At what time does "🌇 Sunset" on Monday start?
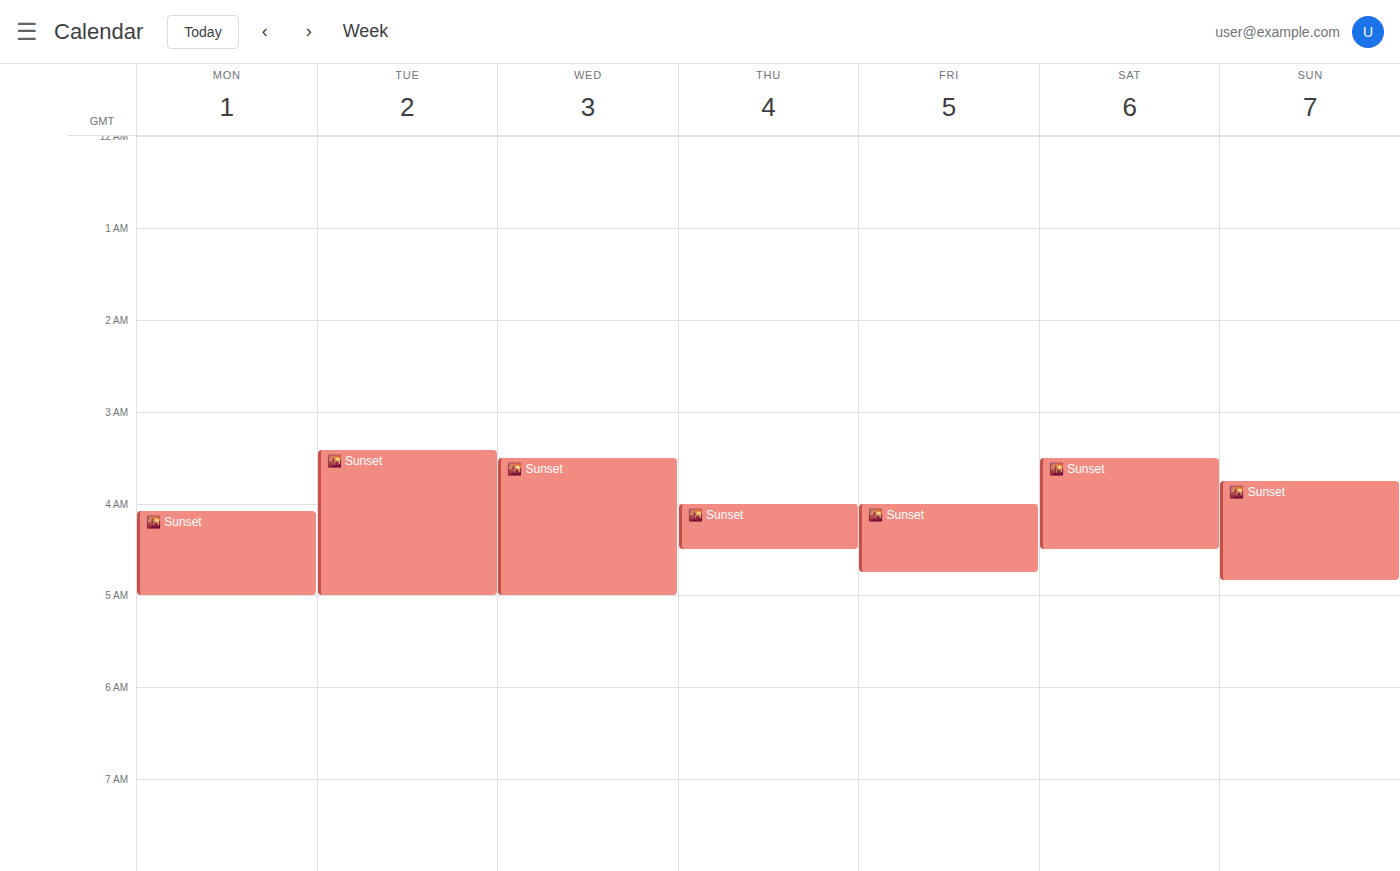
4:05 AM